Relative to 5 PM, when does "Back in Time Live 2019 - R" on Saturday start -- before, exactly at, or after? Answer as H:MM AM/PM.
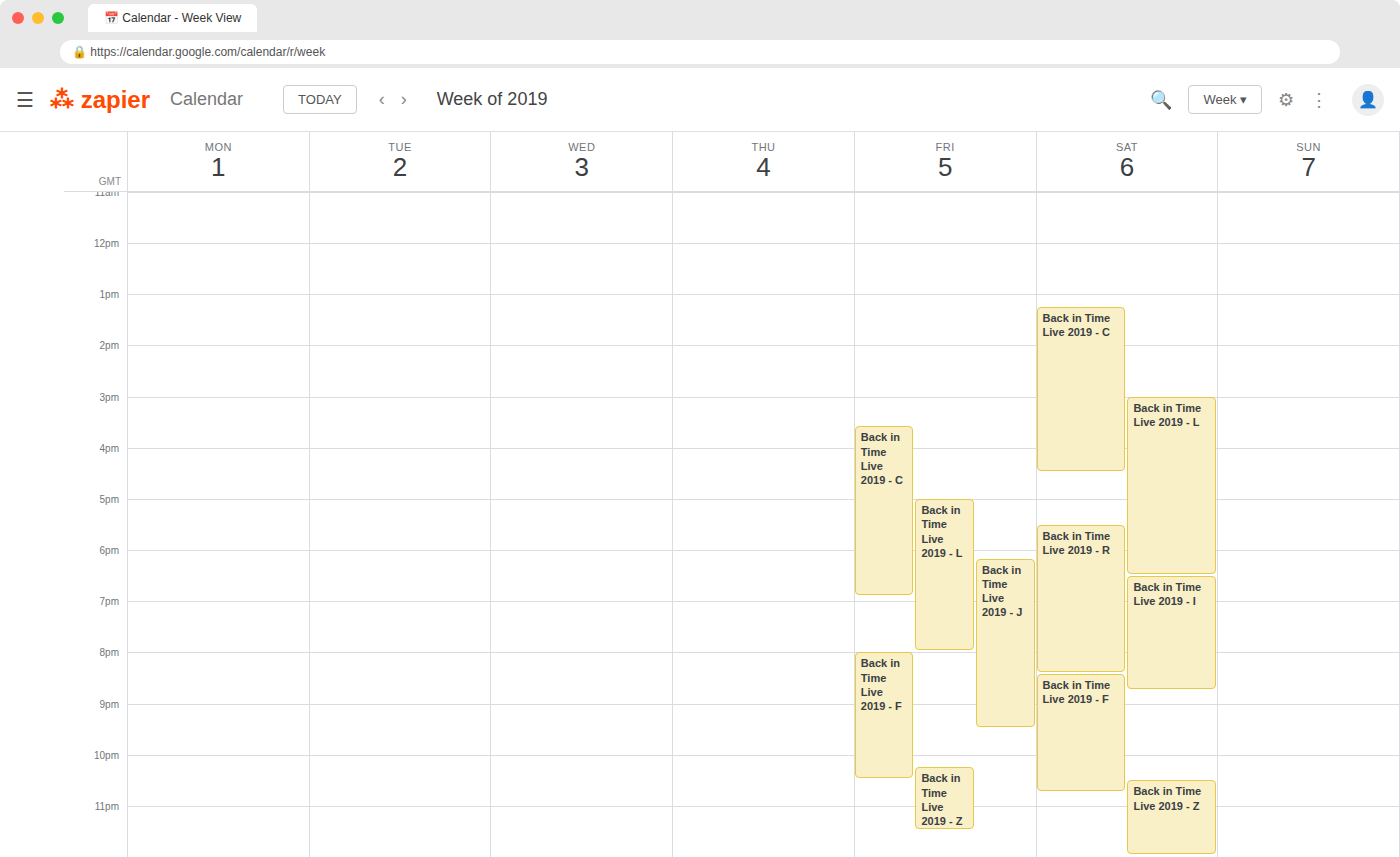
5:30 PM -- after 5 PM, 30 minutes below the 5 PM line.